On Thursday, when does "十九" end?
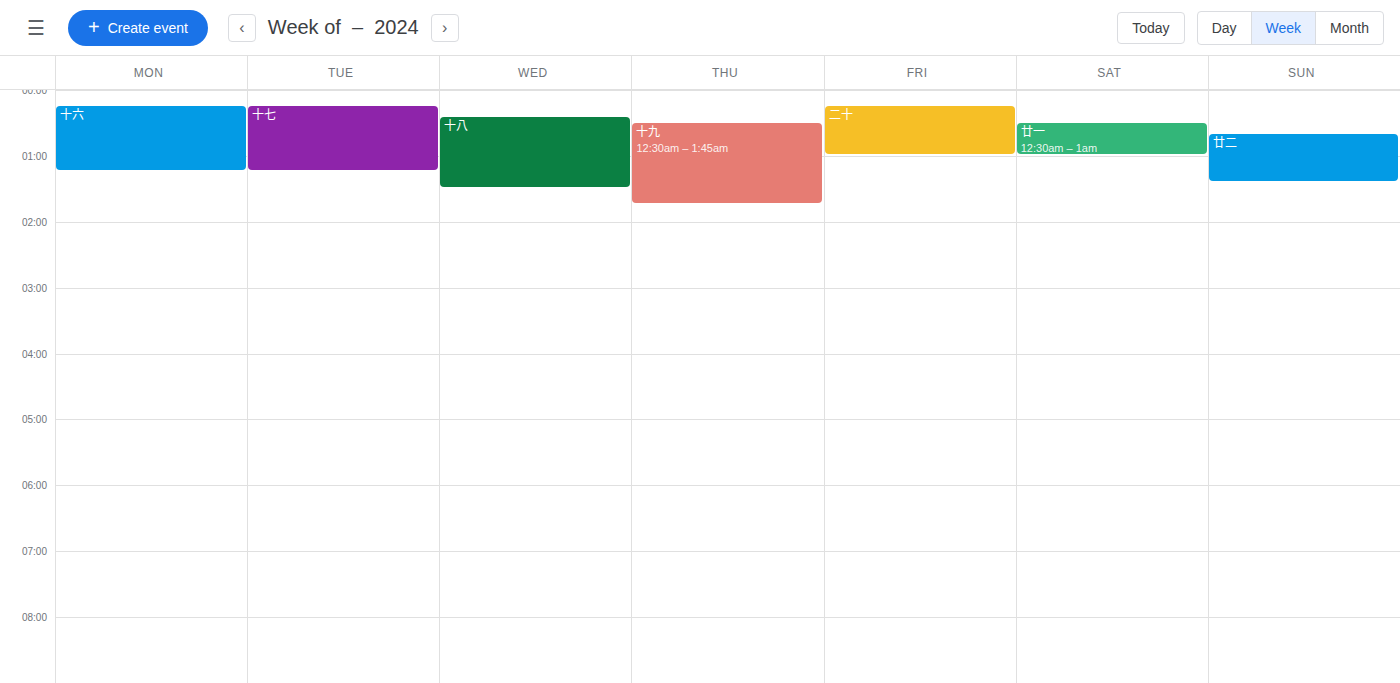
1:45 AM